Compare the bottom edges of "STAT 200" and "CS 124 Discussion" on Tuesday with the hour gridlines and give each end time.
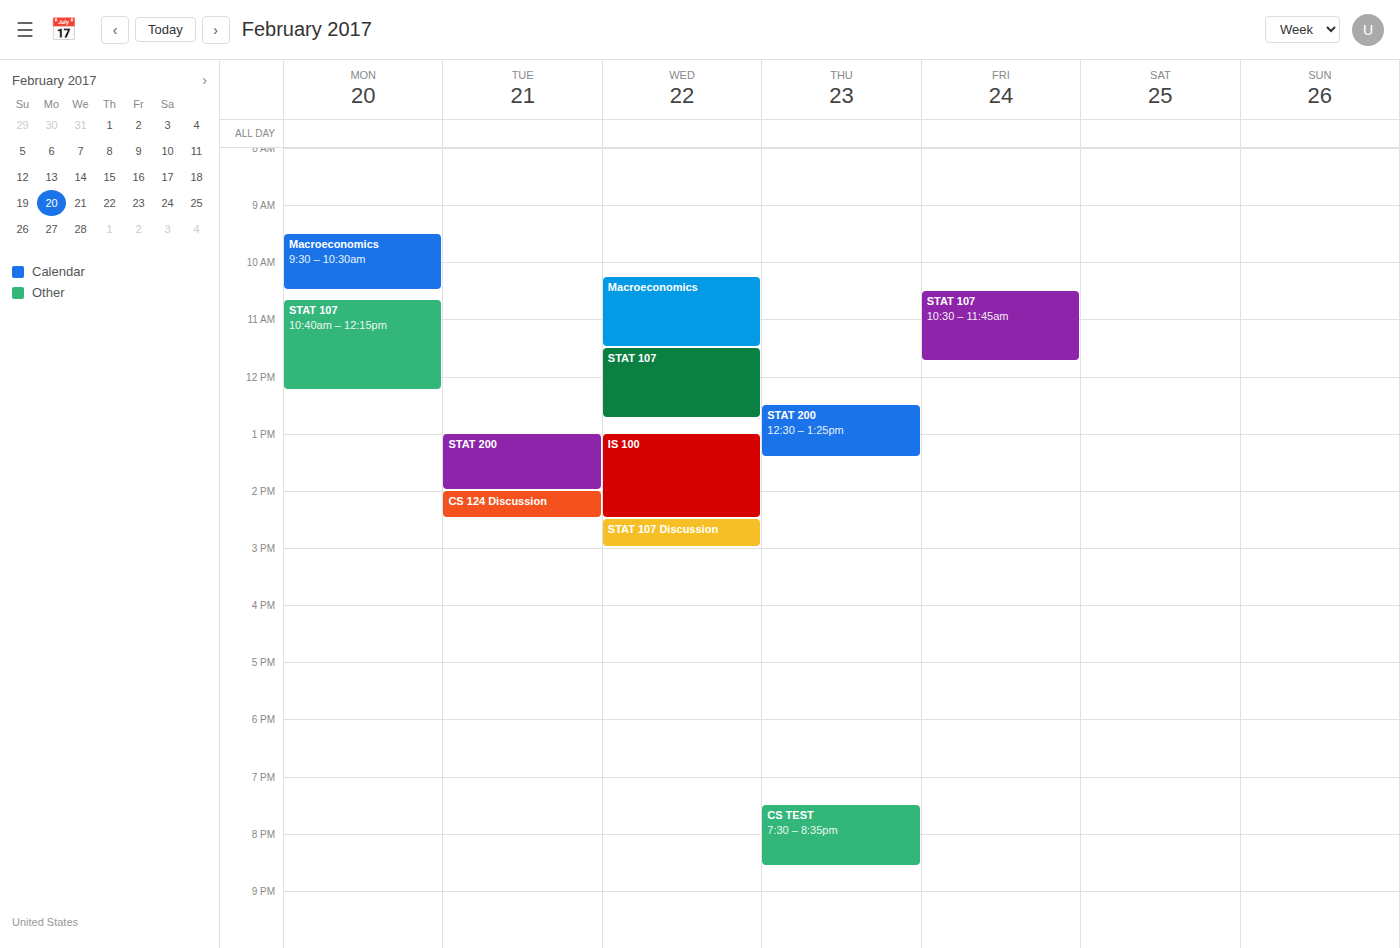
"STAT 200": 2:00 PM, exactly on the 2 PM line. "CS 124 Discussion": 2:30 PM, halfway between the 2 PM and 3 PM lines.